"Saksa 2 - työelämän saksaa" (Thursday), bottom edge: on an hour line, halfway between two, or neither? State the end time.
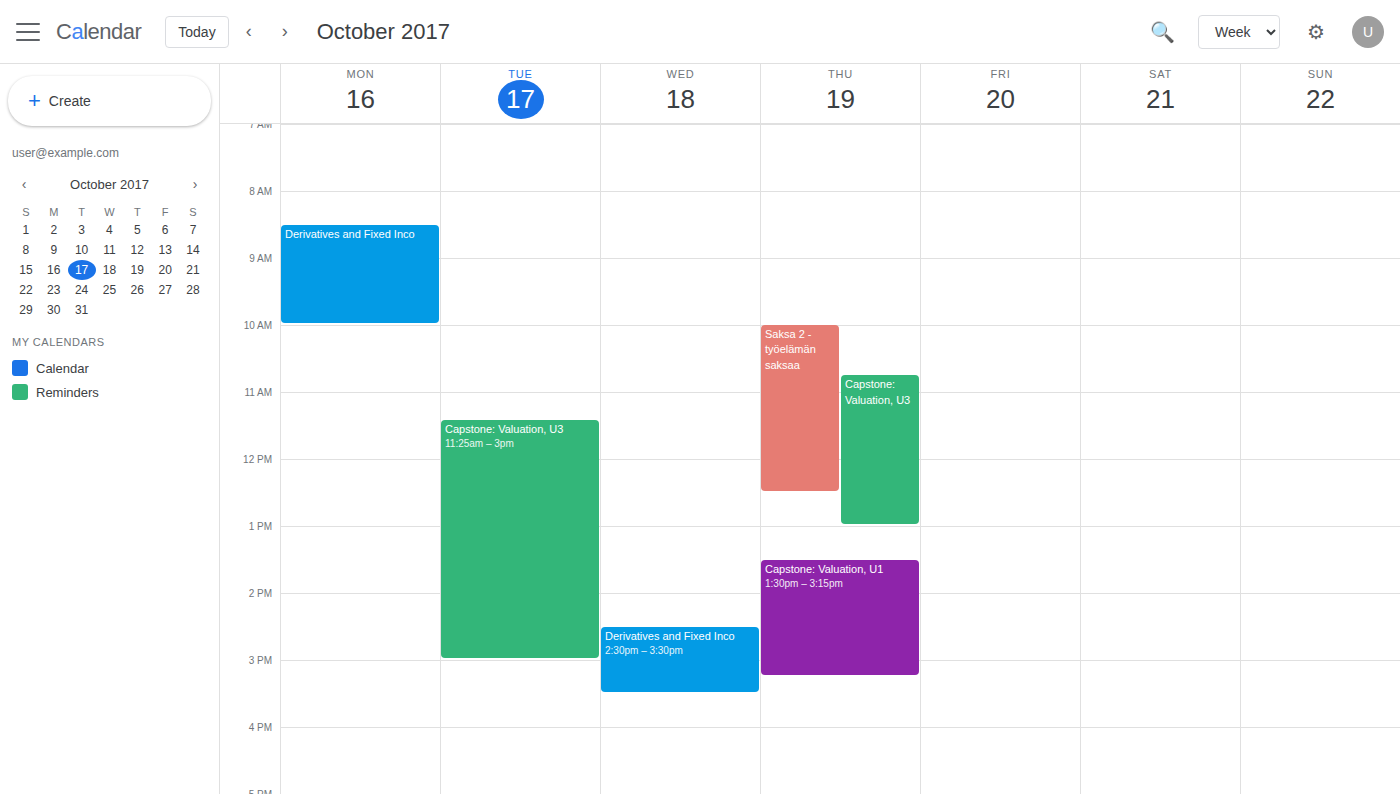
12:30 PM -- halfway between the 12 PM and 1 PM lines.